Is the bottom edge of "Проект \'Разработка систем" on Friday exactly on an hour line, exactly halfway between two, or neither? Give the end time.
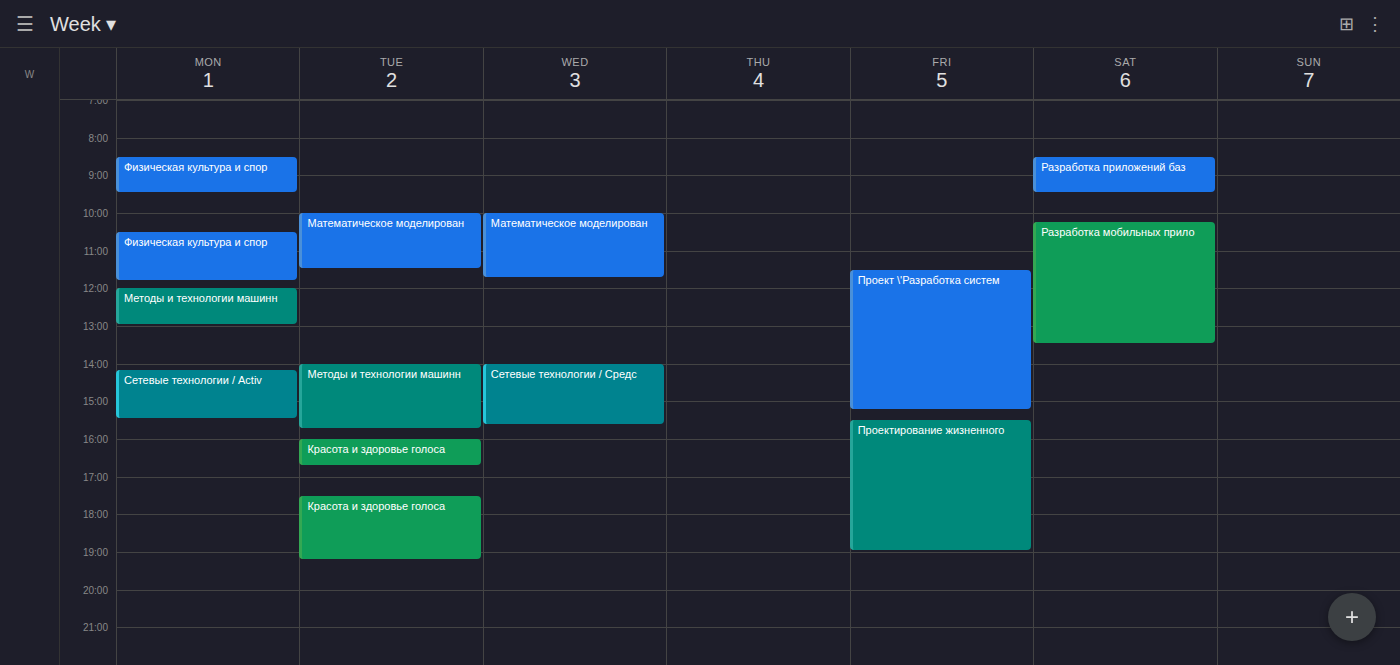
3:15 PM -- neither: a quarter of the way from the 3 PM line to the 4 PM line.